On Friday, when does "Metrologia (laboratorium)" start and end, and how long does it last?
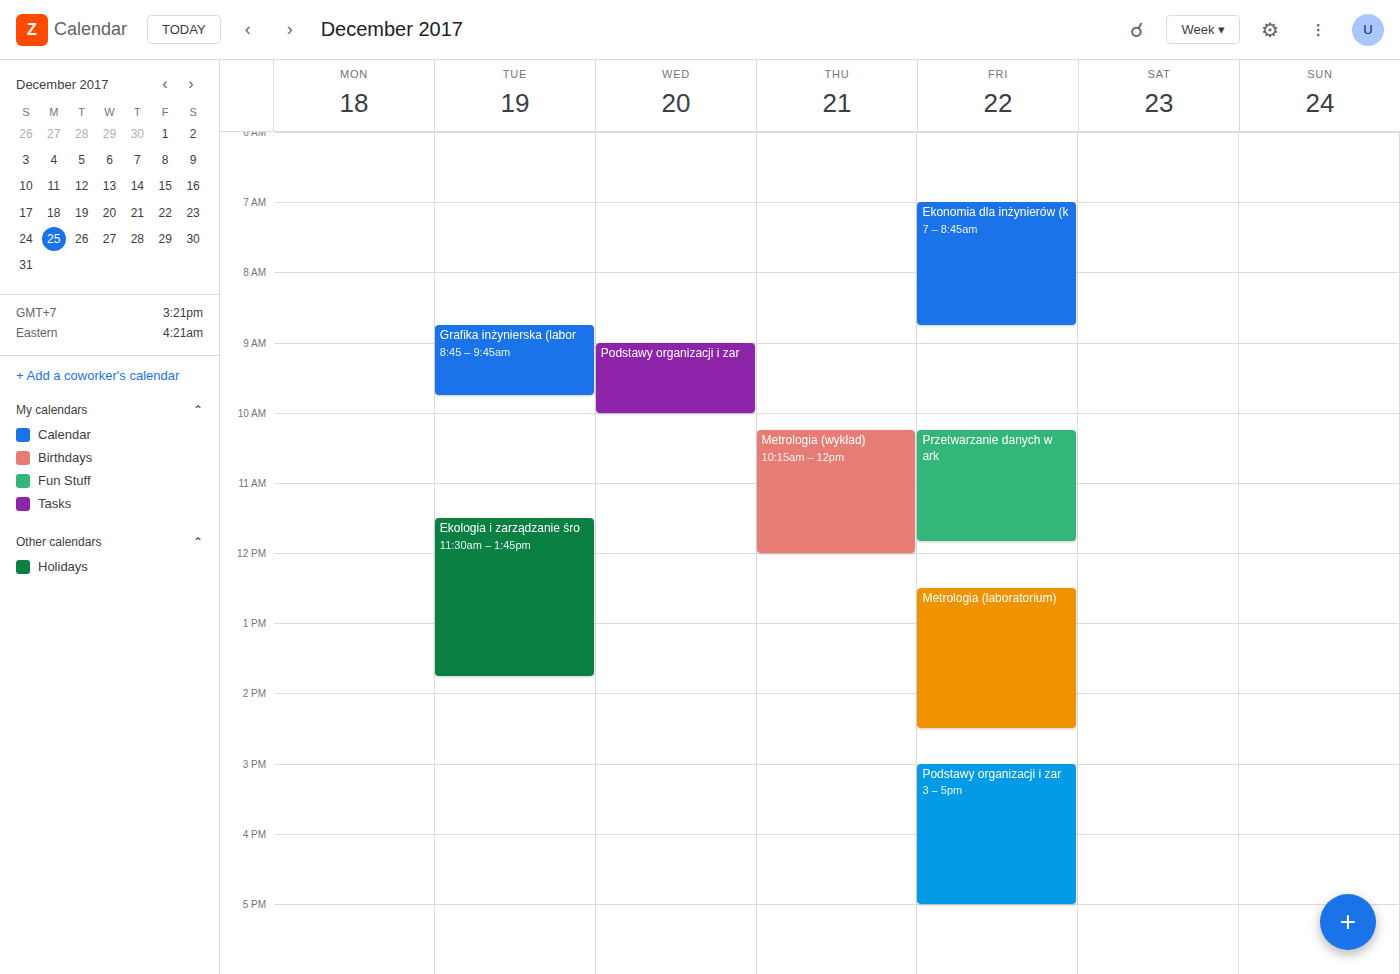
12:30 to 14:30, 2 hours